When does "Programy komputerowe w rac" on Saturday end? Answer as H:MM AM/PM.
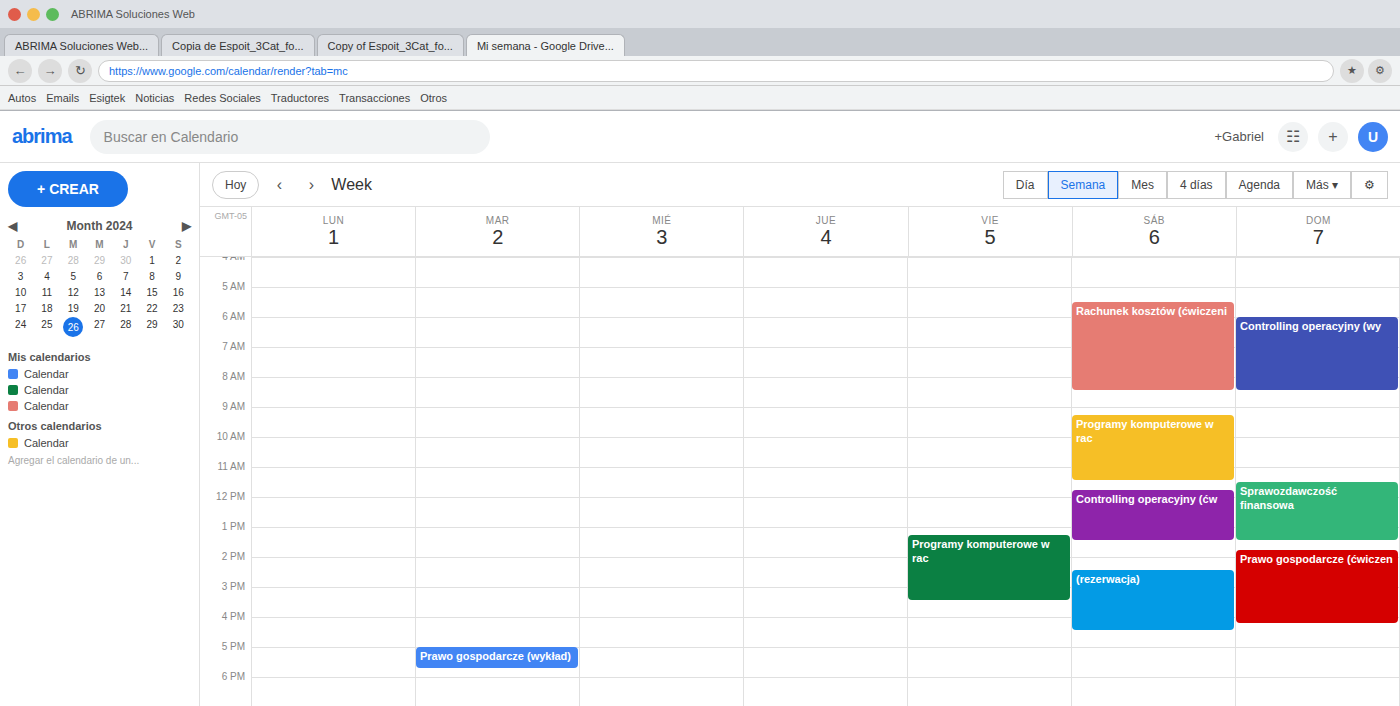
11:30 AM